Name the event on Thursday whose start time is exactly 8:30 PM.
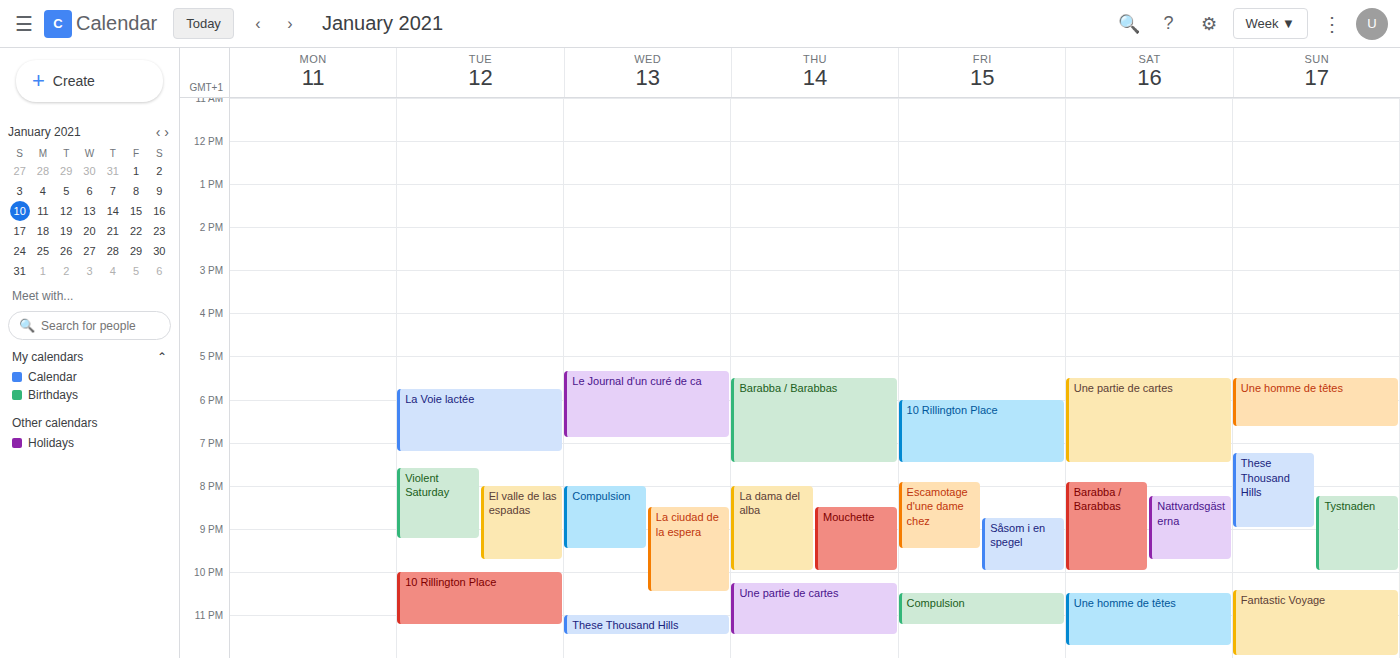
"Mouchette"